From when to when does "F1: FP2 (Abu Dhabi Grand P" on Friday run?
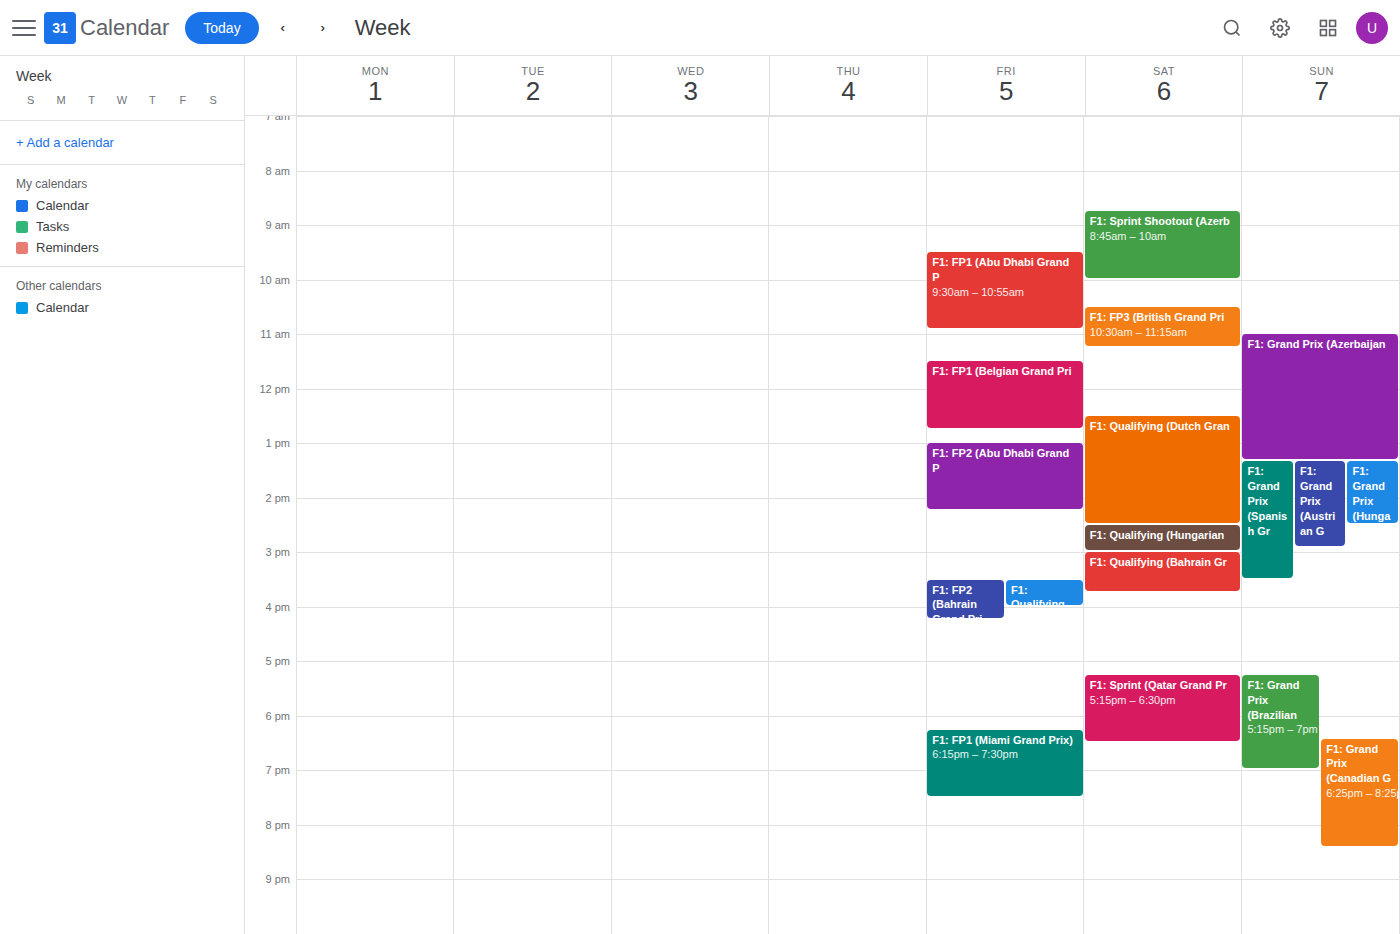
1:00 PM to 2:15 PM